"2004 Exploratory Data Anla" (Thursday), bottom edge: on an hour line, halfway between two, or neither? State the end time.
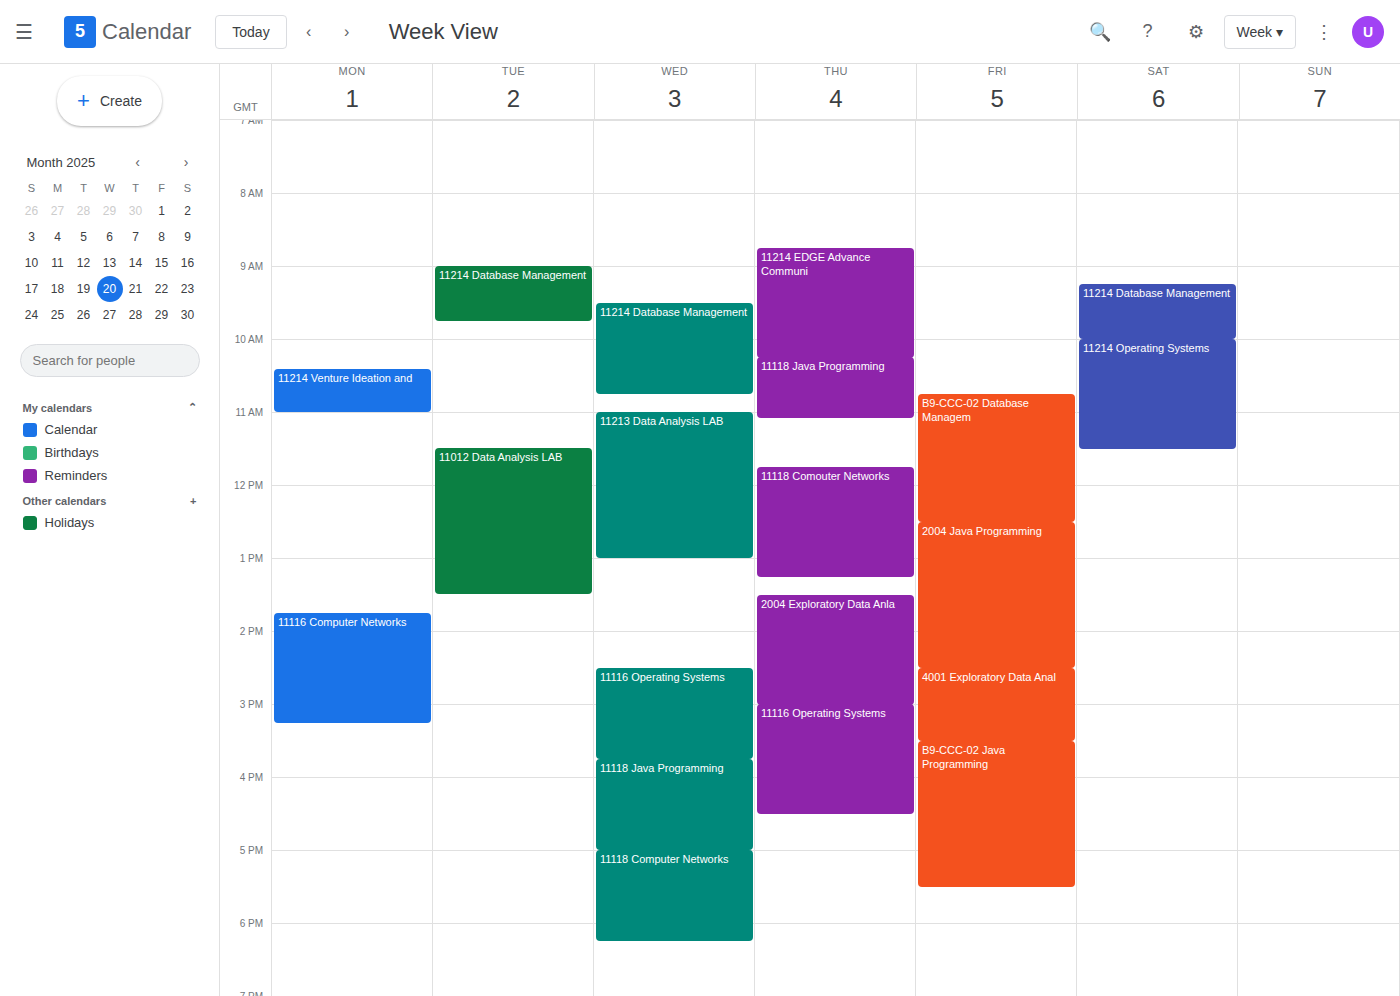
3:00 PM -- exactly on the 3 PM line.